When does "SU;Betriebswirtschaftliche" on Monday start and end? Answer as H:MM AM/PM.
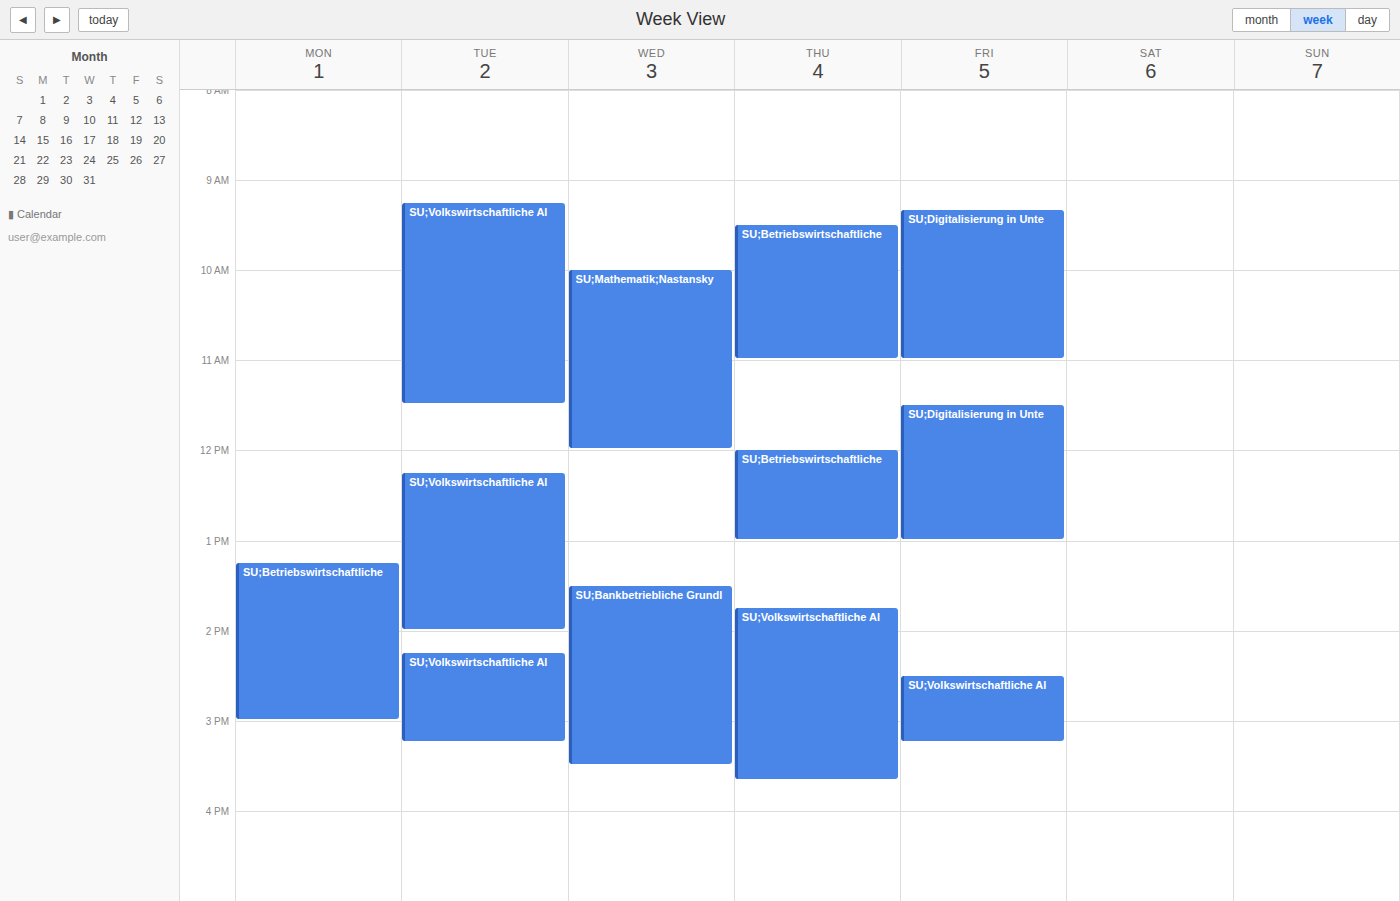
1:15 PM to 3:00 PM